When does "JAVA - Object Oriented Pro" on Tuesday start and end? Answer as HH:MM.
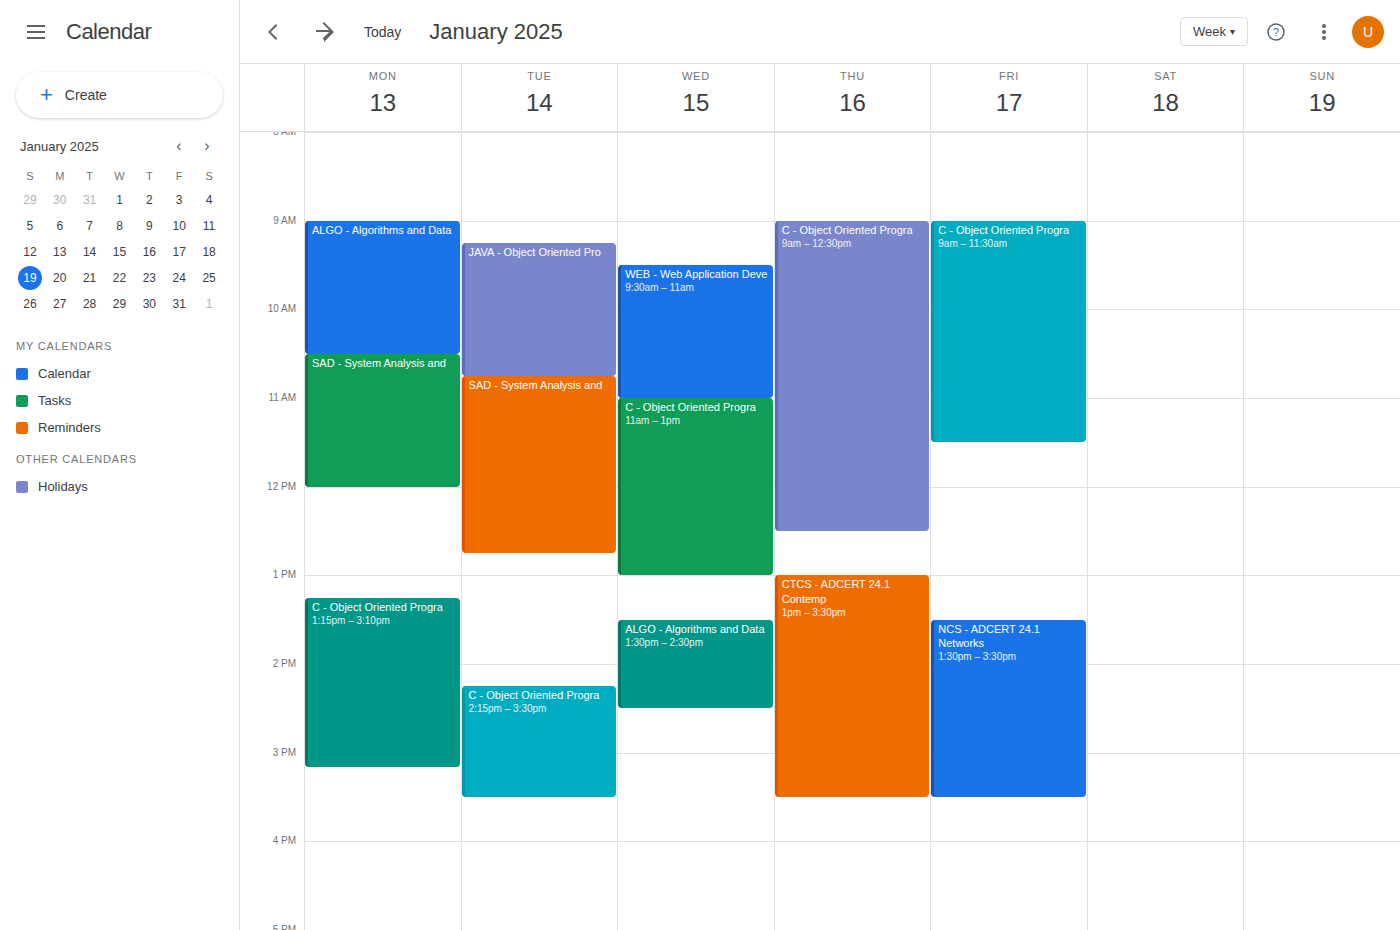
09:15 to 10:45